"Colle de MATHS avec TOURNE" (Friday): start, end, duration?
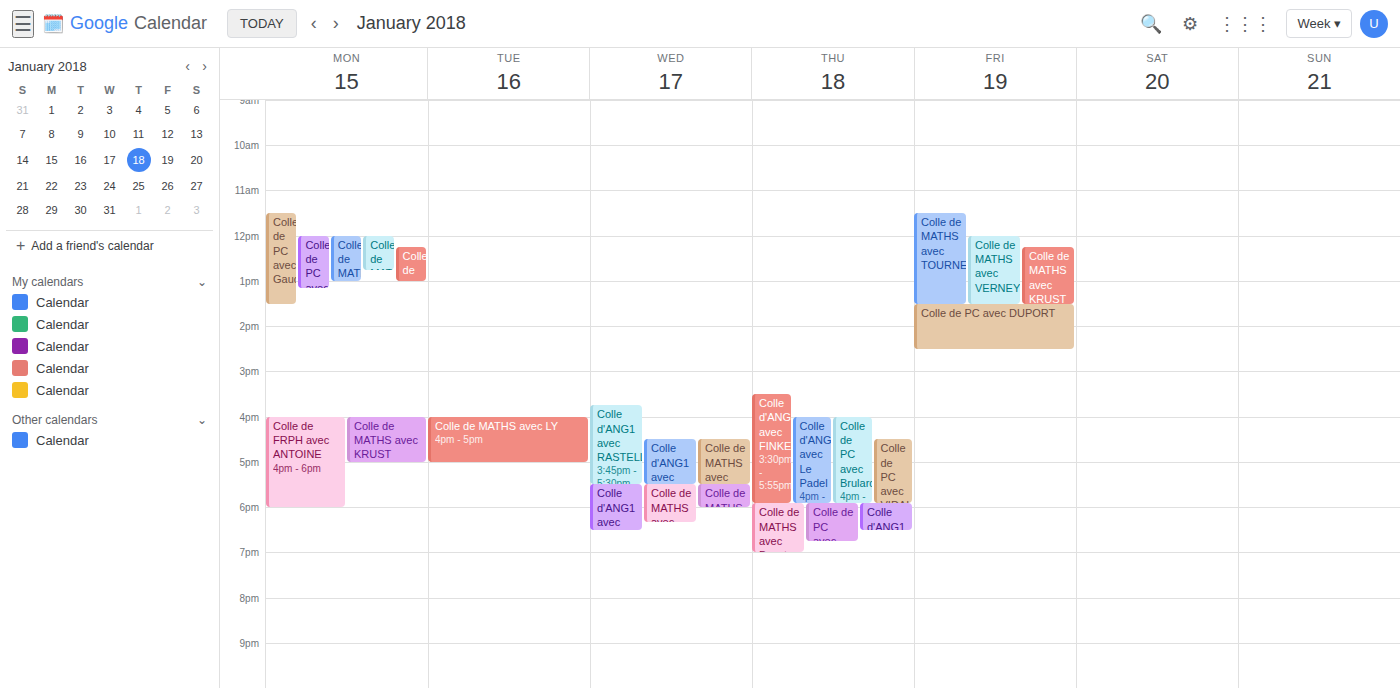
11:30 to 13:30, 2 hours